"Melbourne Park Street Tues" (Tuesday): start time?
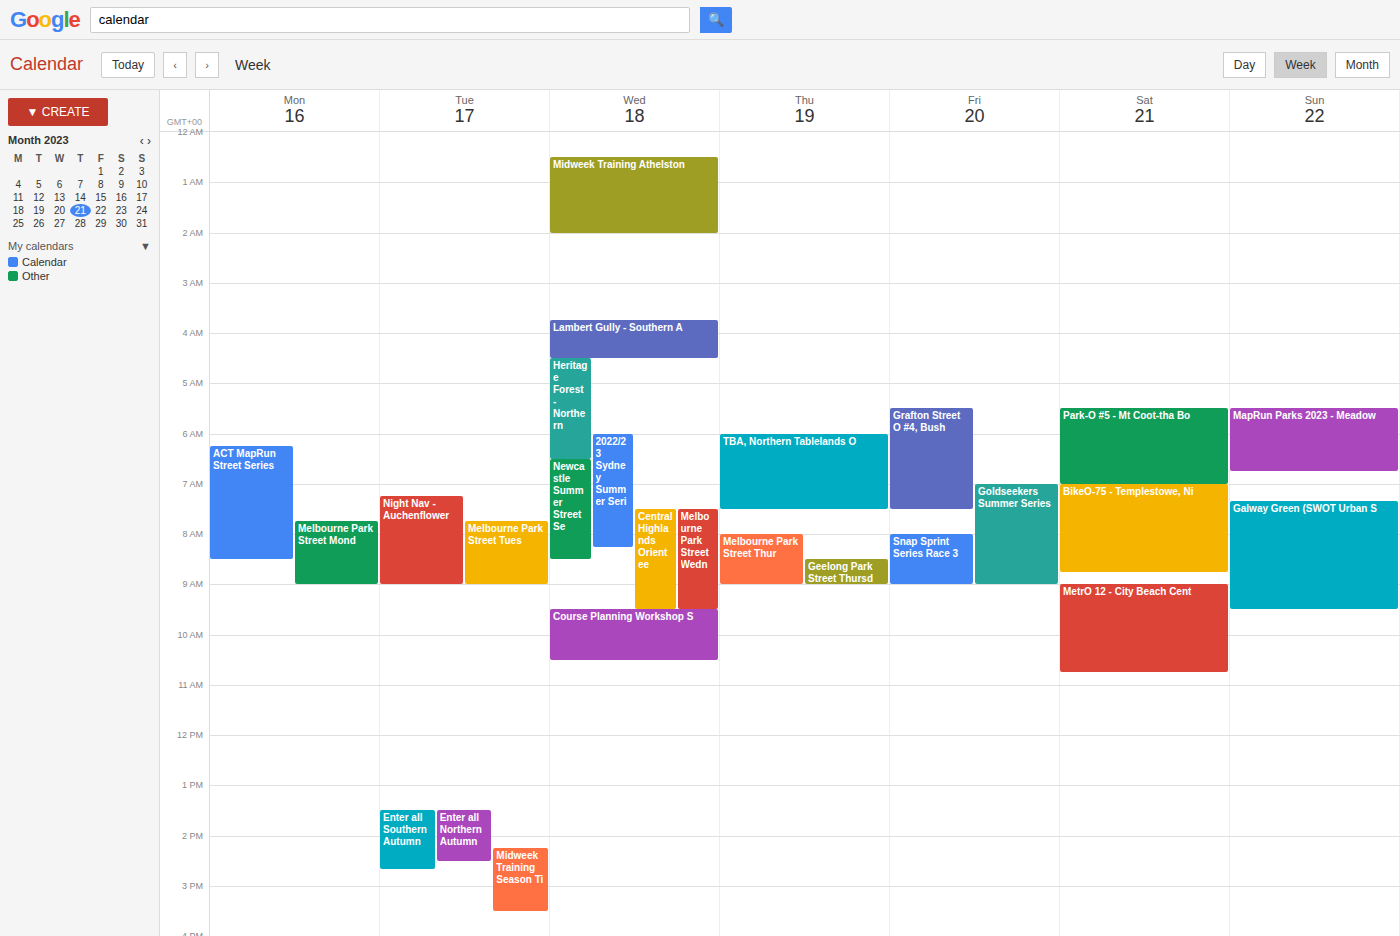
7:45 AM